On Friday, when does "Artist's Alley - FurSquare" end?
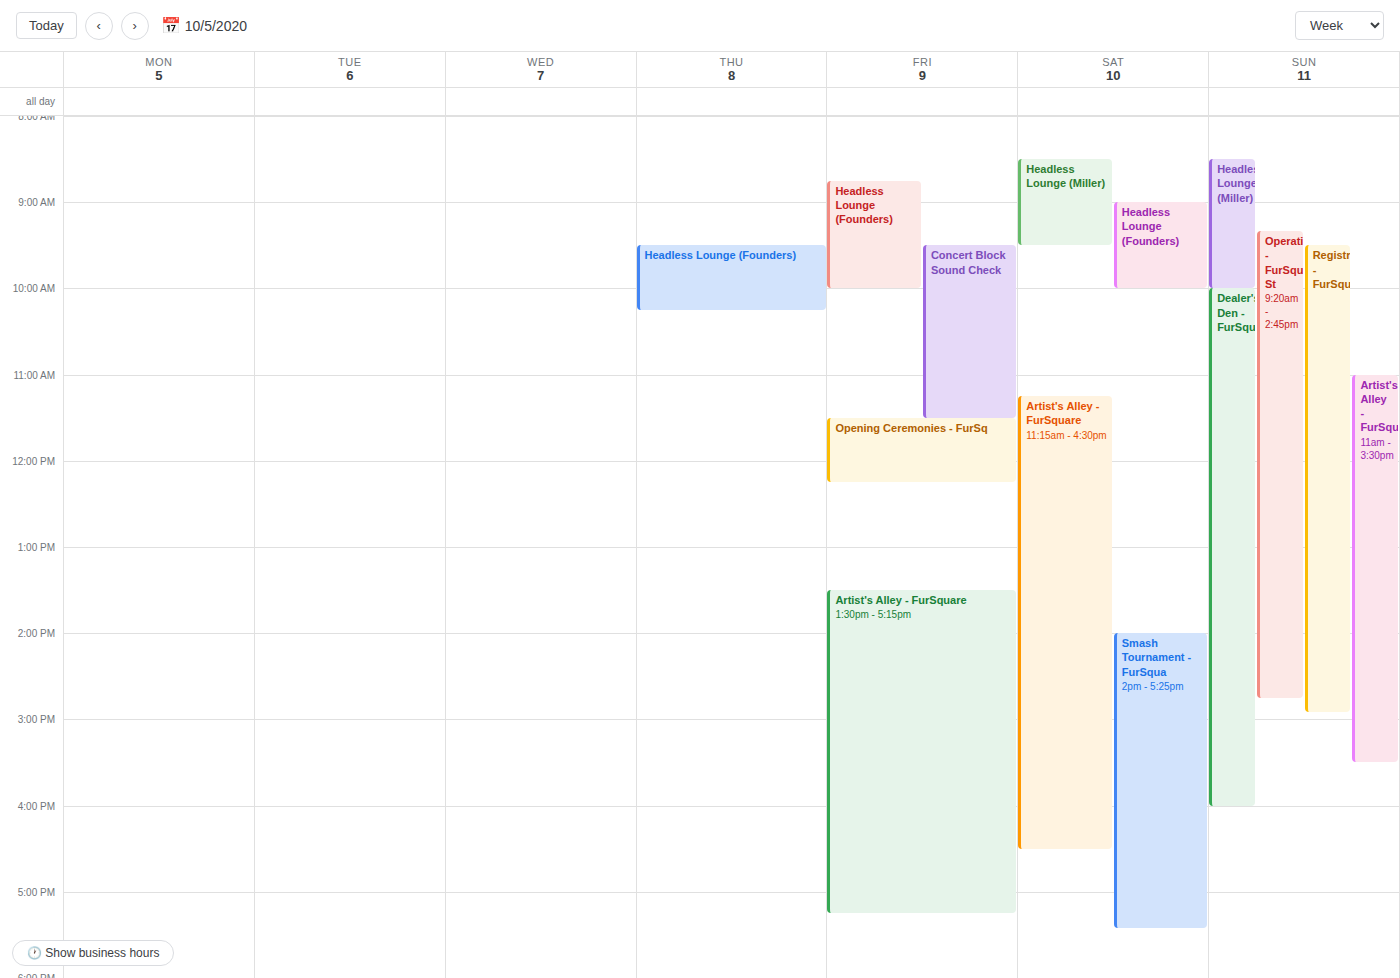
5:15 PM